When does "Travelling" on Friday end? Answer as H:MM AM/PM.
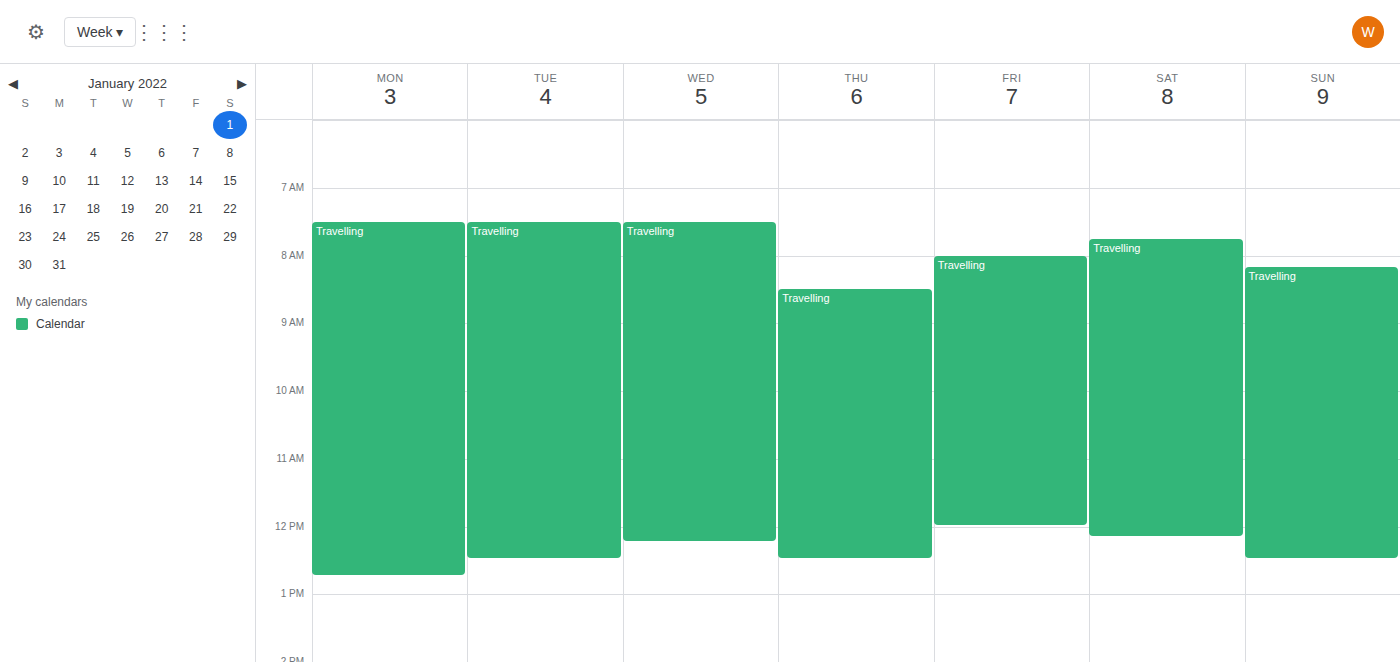
12:00 PM